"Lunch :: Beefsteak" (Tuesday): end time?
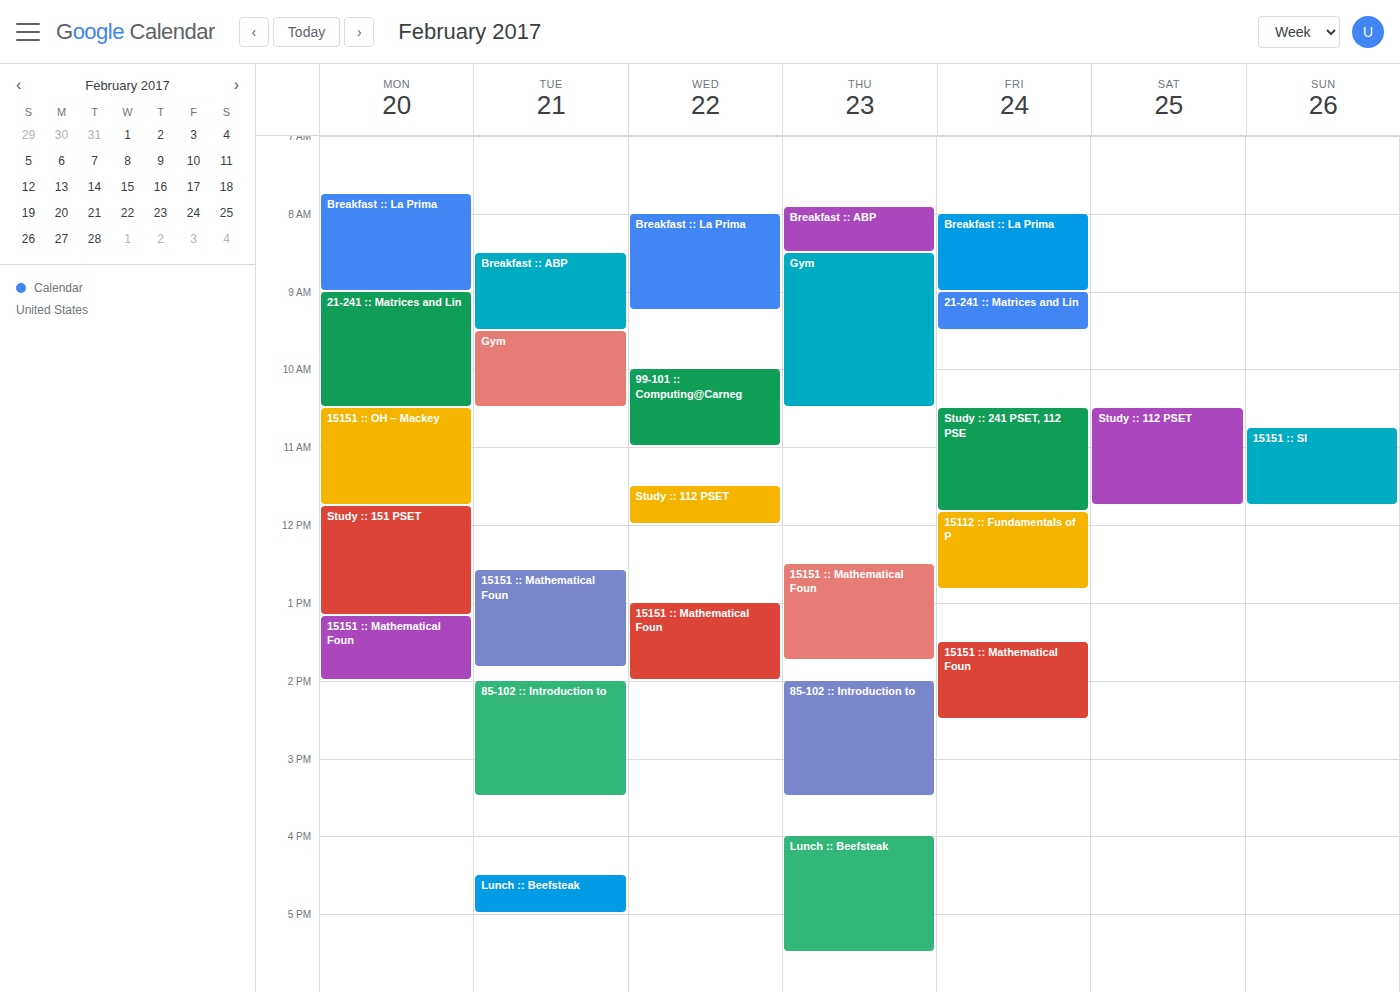
5:00 PM